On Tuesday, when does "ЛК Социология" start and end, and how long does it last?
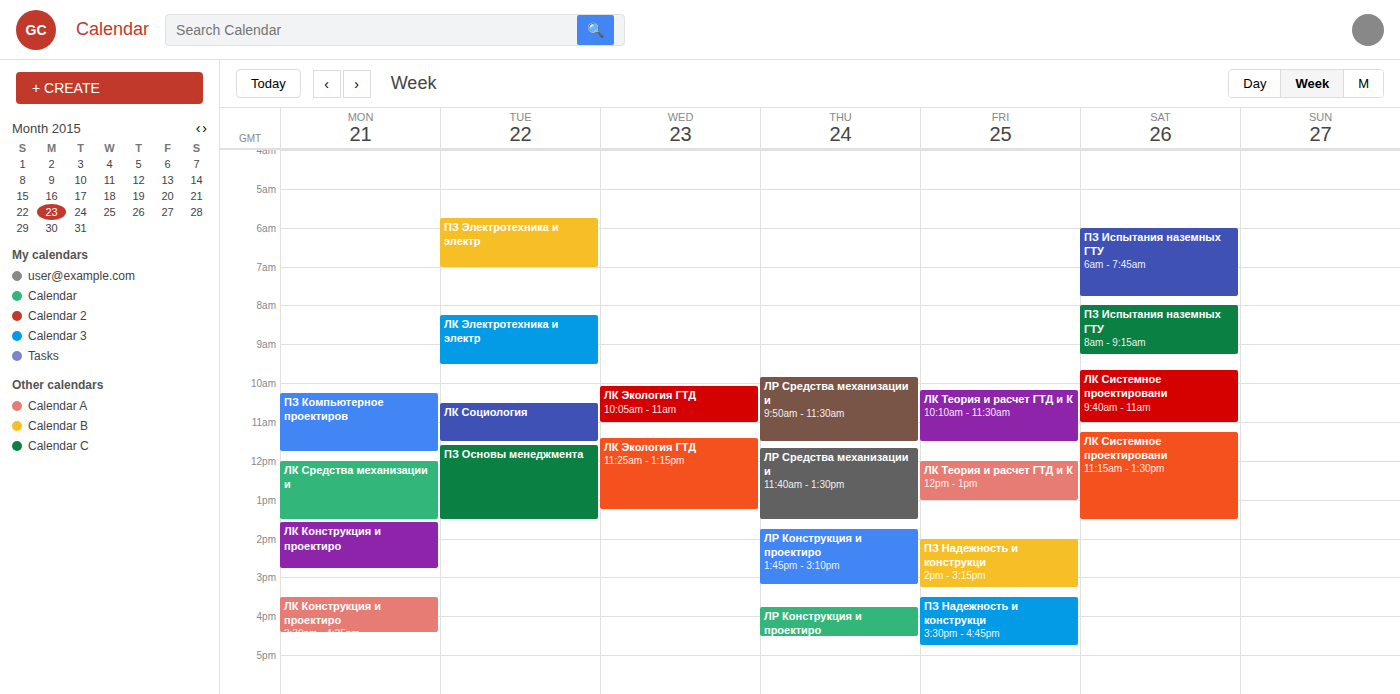
10:30 AM to 11:30 AM, 1 hour